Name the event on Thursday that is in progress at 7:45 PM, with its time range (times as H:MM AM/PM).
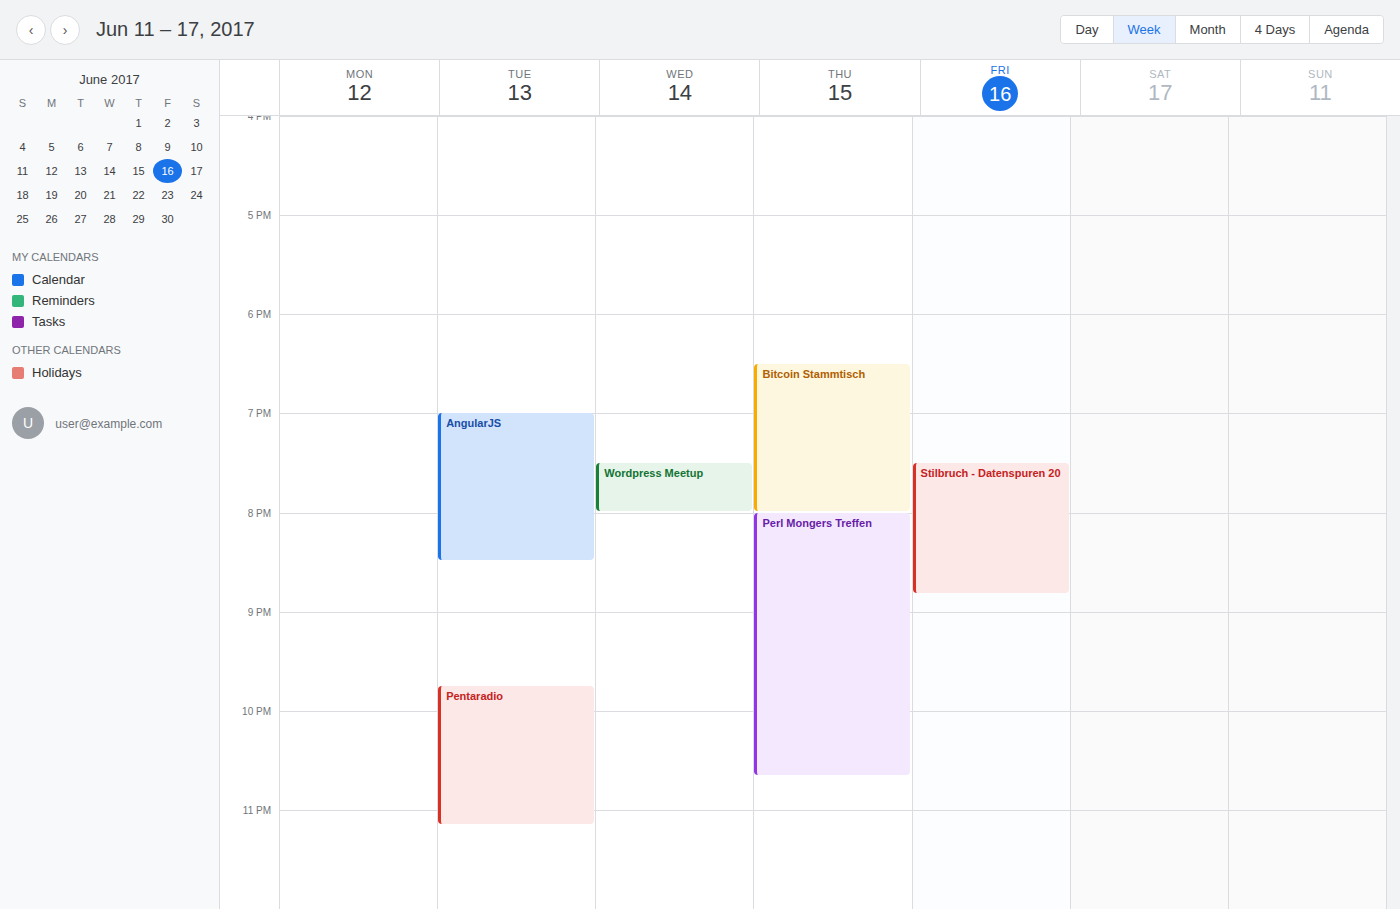
"Bitcoin Stammtisch", 6:30 PM to 8:00 PM